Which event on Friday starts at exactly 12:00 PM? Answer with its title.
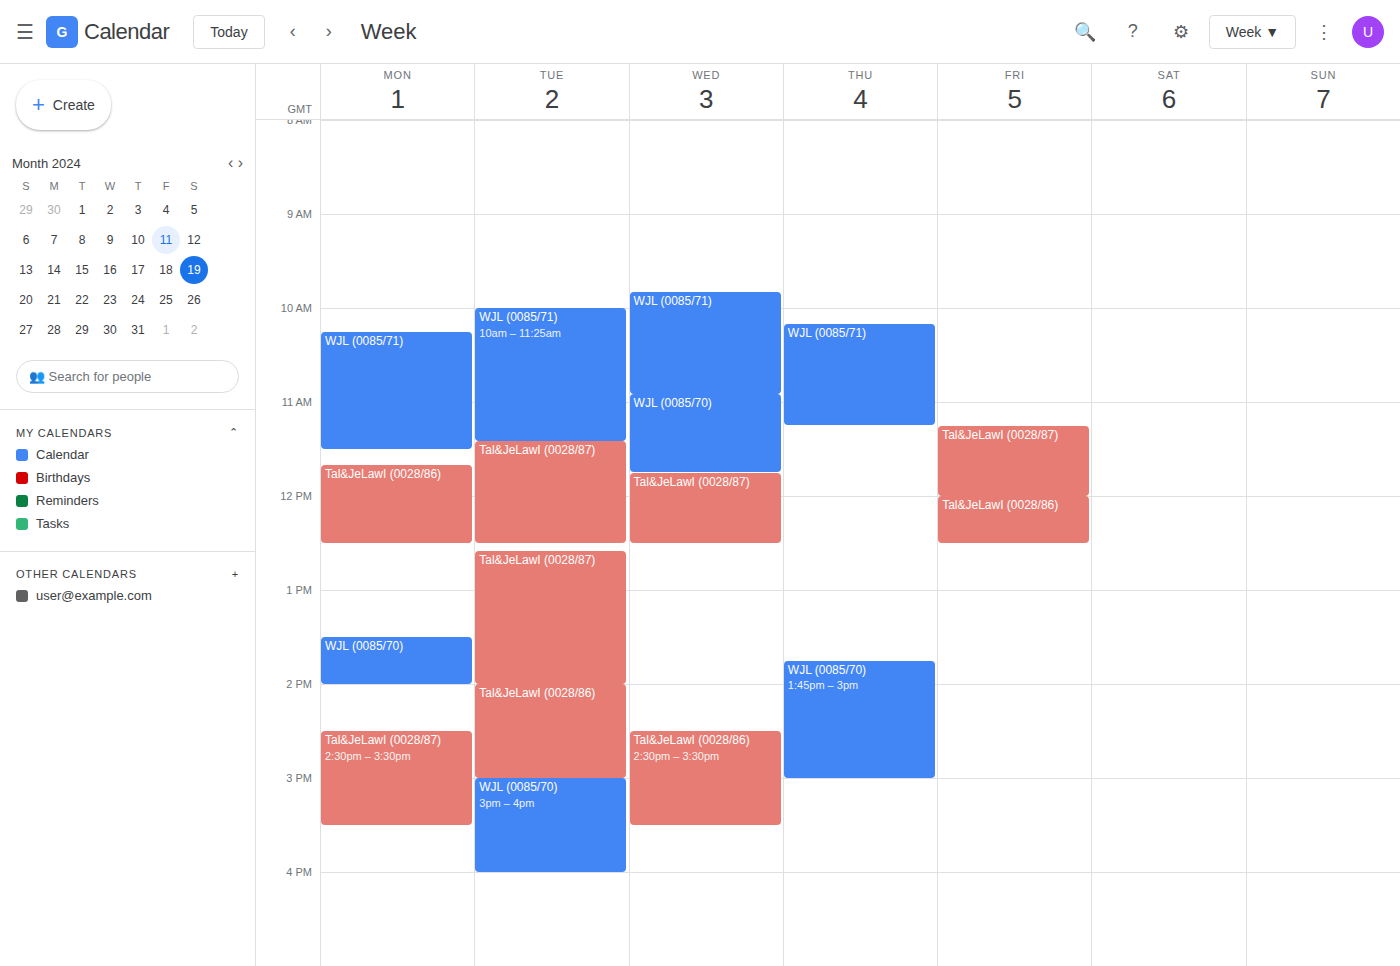
"Tal&JeLawI (0028/86)"